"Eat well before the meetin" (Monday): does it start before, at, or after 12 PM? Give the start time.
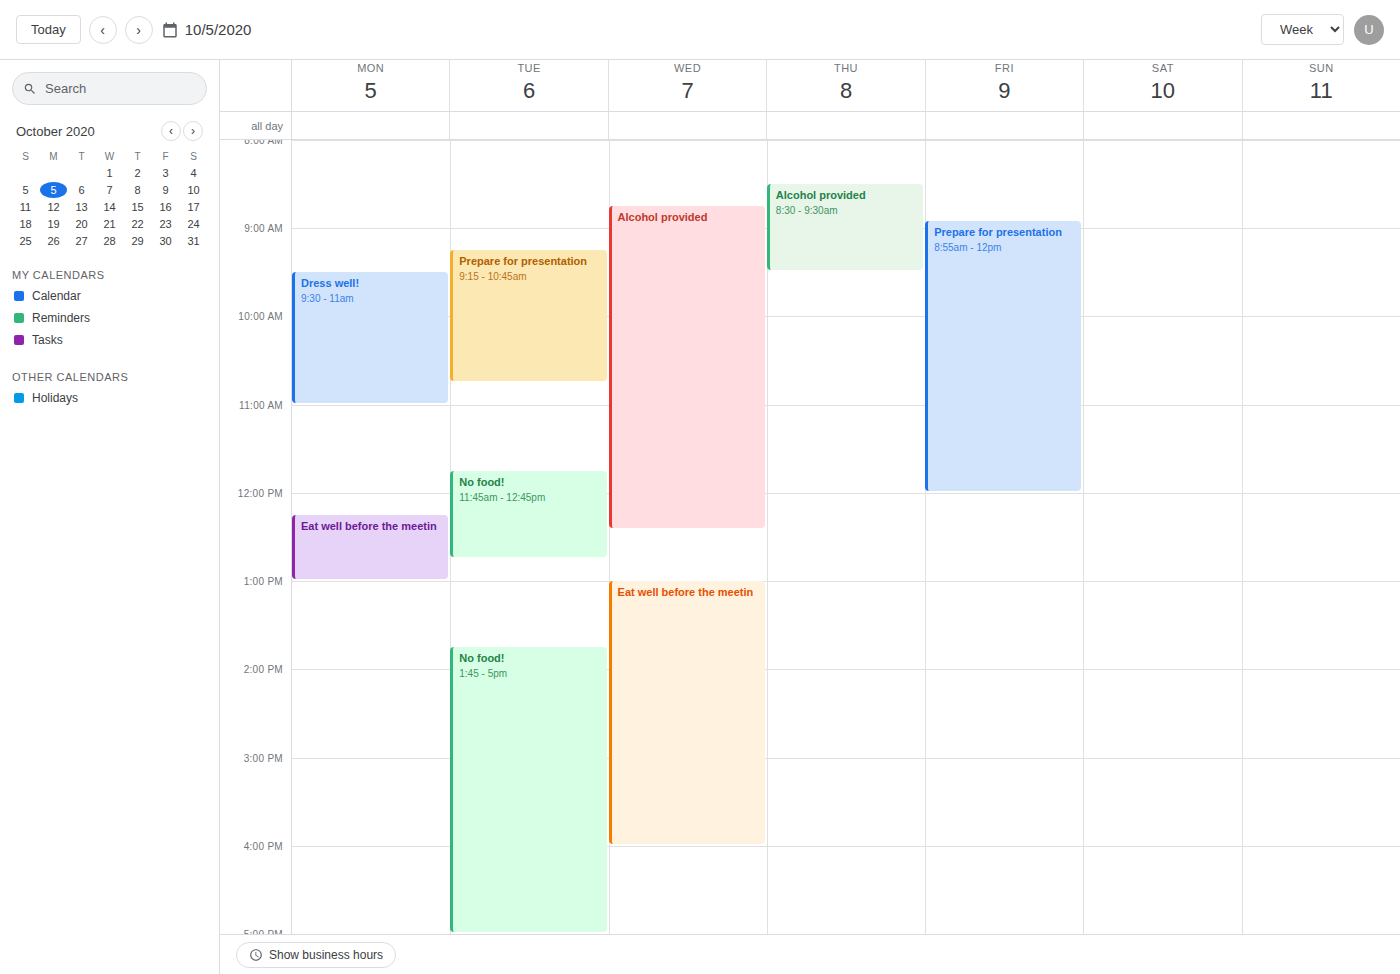
12:15 PM -- after 12 PM, 15 minutes below the 12 PM line.